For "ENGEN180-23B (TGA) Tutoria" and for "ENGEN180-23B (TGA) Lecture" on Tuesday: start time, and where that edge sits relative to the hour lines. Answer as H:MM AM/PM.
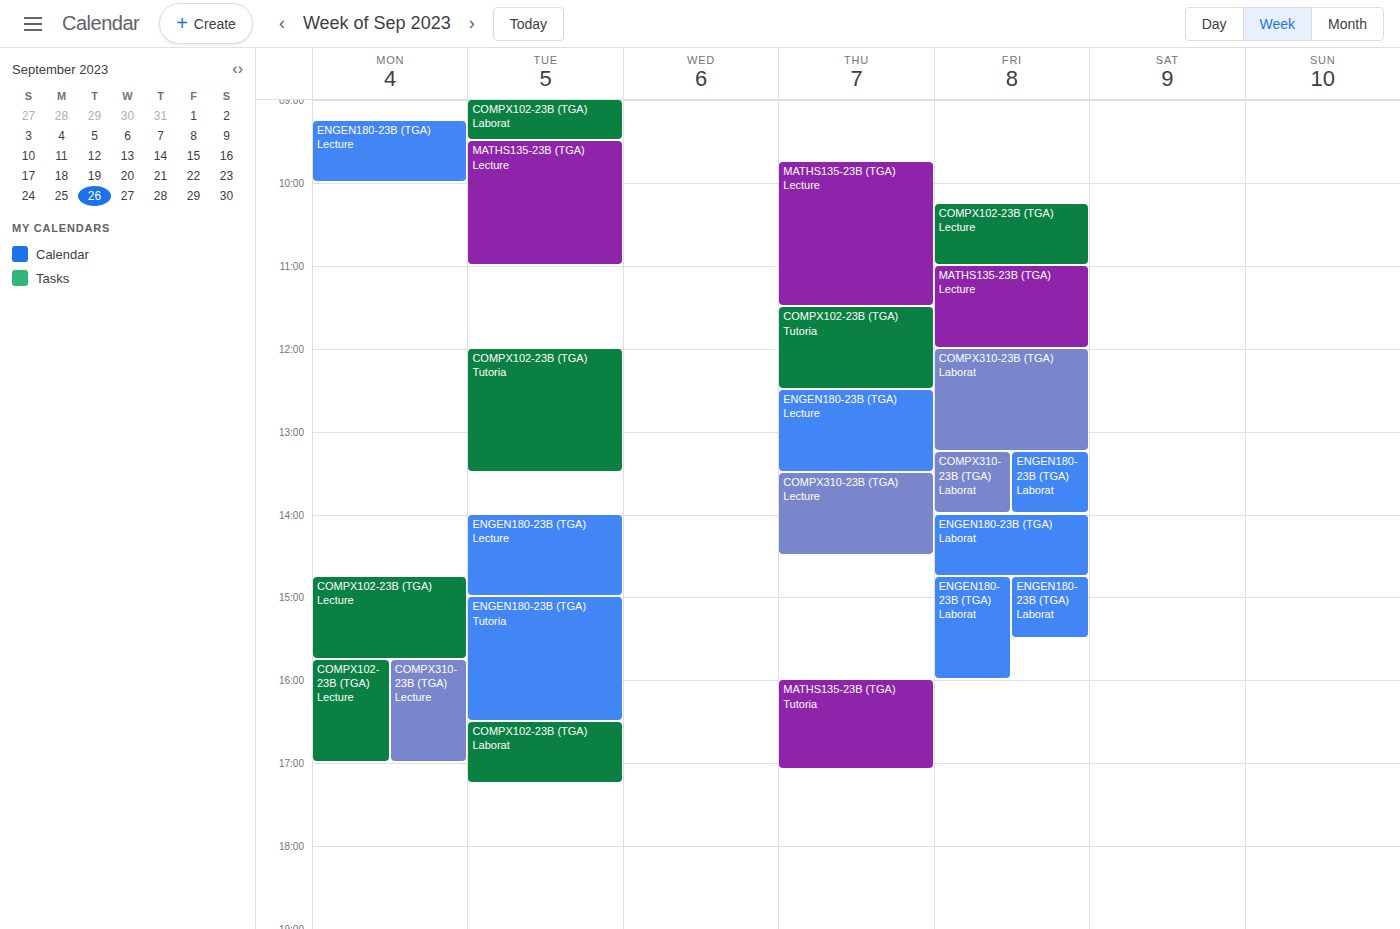
"ENGEN180-23B (TGA) Tutoria": 3:00 PM, exactly on the 3 PM line. "ENGEN180-23B (TGA) Lecture": 2:00 PM, exactly on the 2 PM line.